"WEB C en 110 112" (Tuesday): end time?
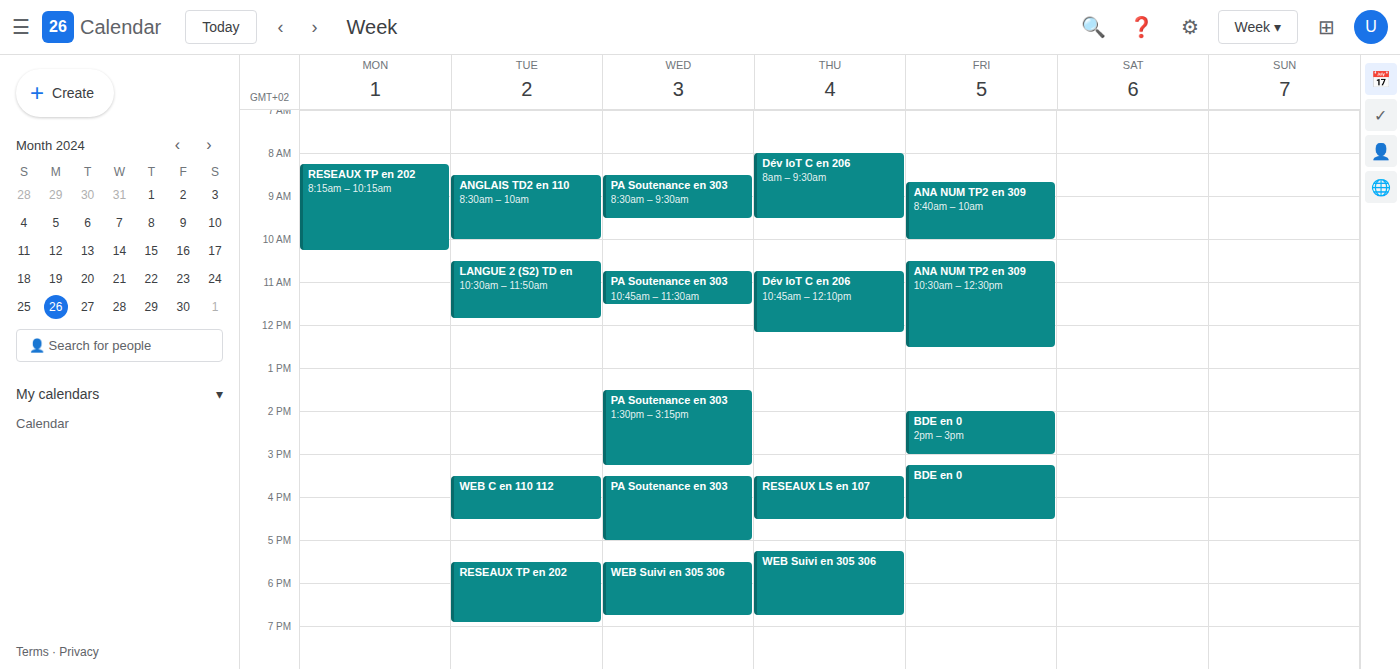
4:30 PM